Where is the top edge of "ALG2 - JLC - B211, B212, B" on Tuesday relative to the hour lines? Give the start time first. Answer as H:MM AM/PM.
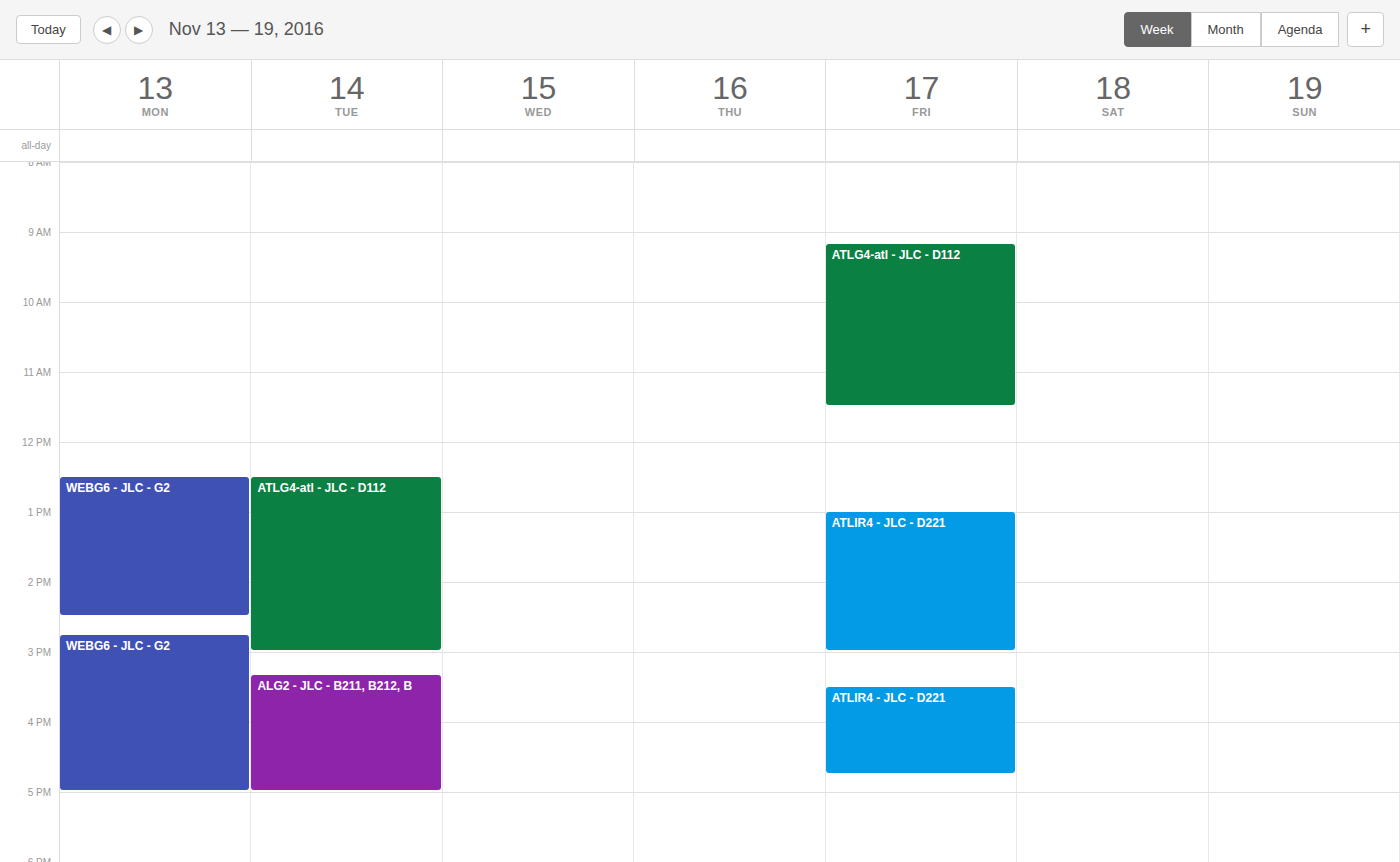
3:20 PM -- neither: 20 minutes below the 3 PM line and 40 minutes above the 4 PM line.